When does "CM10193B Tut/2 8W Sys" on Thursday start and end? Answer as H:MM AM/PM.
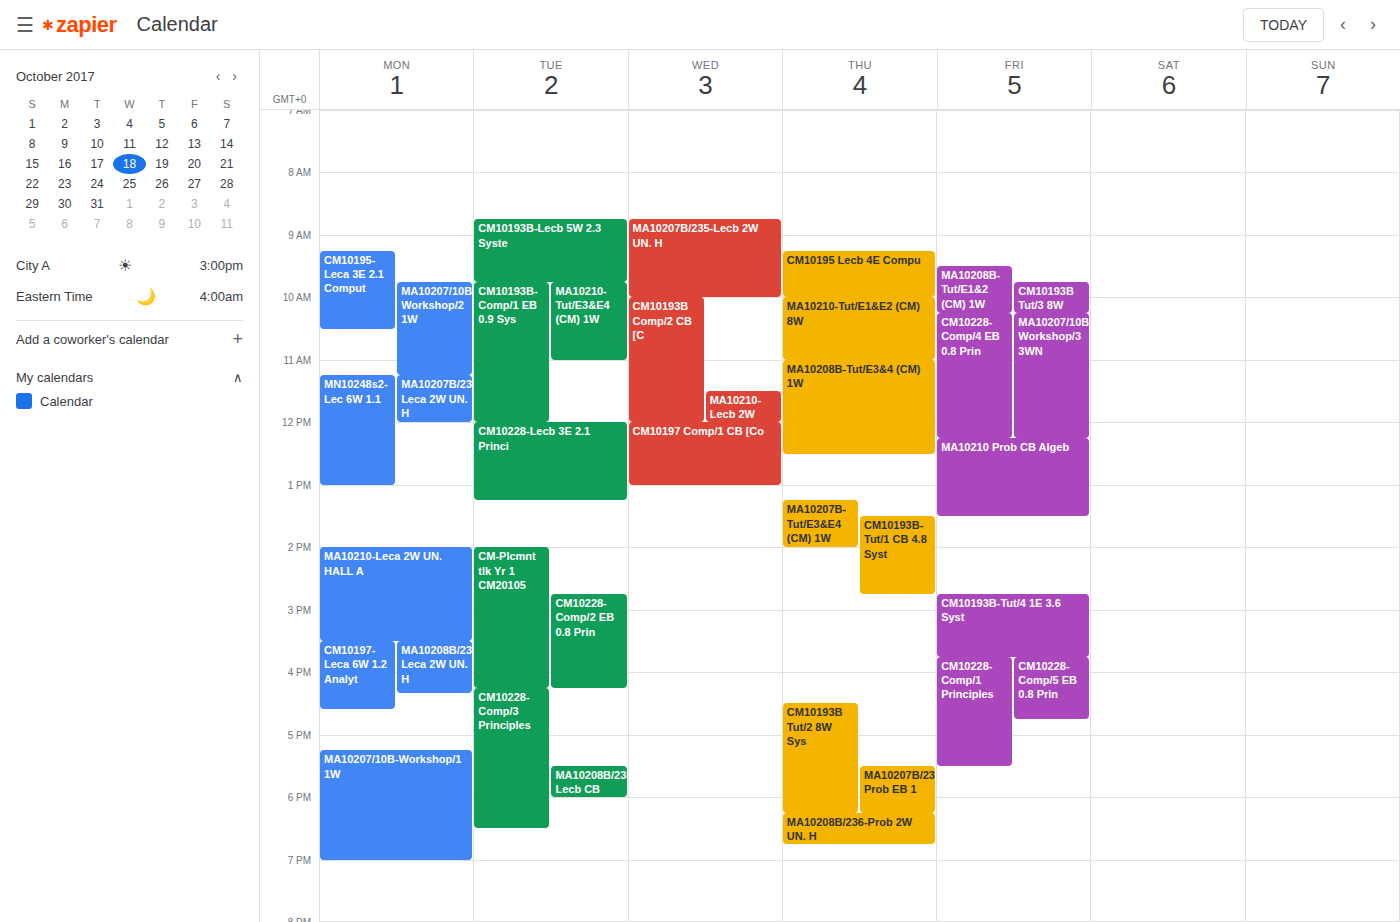
4:30 PM to 6:15 PM